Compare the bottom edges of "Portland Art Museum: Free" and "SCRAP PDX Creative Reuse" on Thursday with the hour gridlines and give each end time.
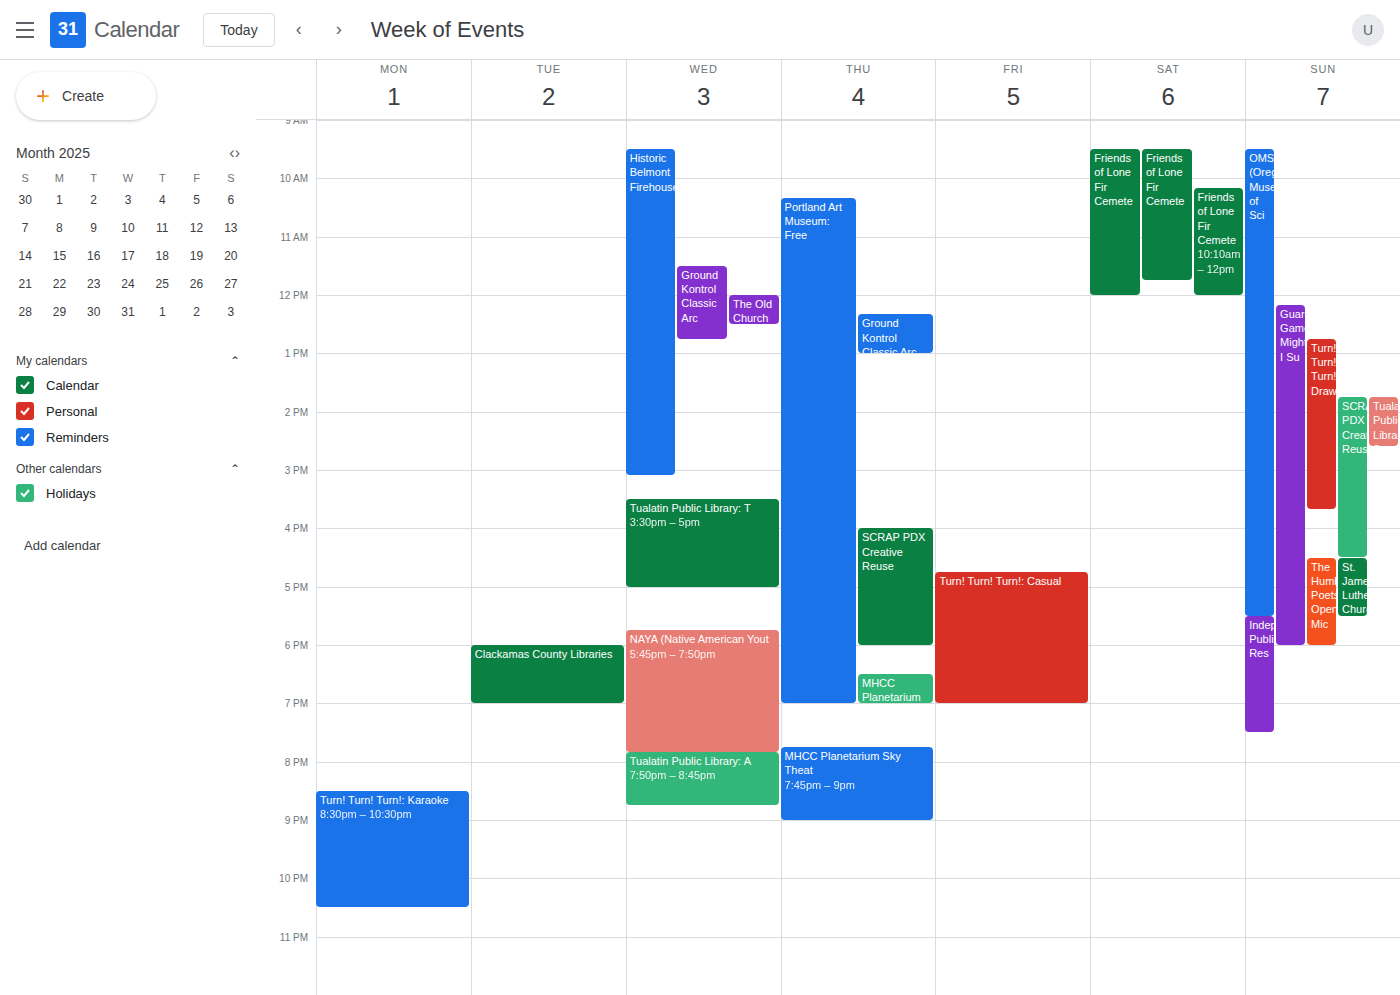
"Portland Art Museum: Free": 7:00 PM, exactly on the 7 PM line. "SCRAP PDX Creative Reuse": 6:00 PM, exactly on the 6 PM line.